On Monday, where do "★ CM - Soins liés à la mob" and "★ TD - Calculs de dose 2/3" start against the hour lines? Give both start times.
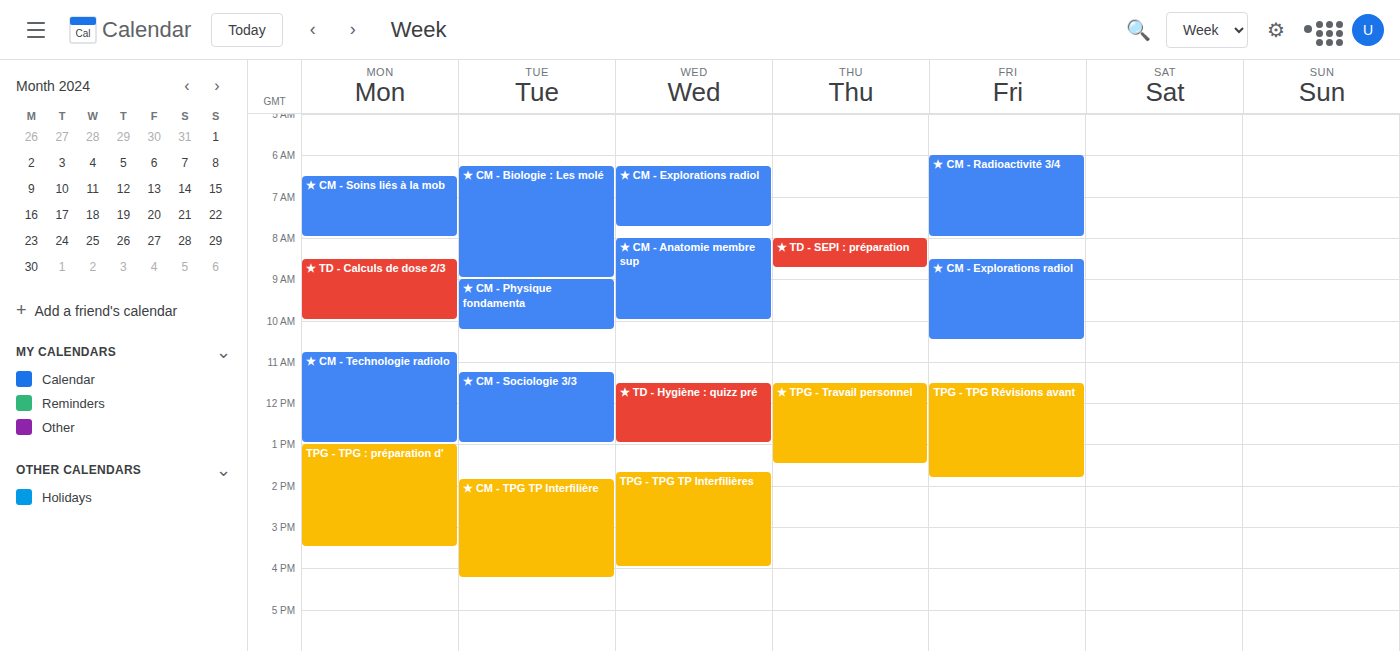
"★ CM - Soins liés à la mob": 6:30 AM, halfway between the 6 AM and 7 AM lines. "★ TD - Calculs de dose 2/3": 8:30 AM, halfway between the 8 AM and 9 AM lines.